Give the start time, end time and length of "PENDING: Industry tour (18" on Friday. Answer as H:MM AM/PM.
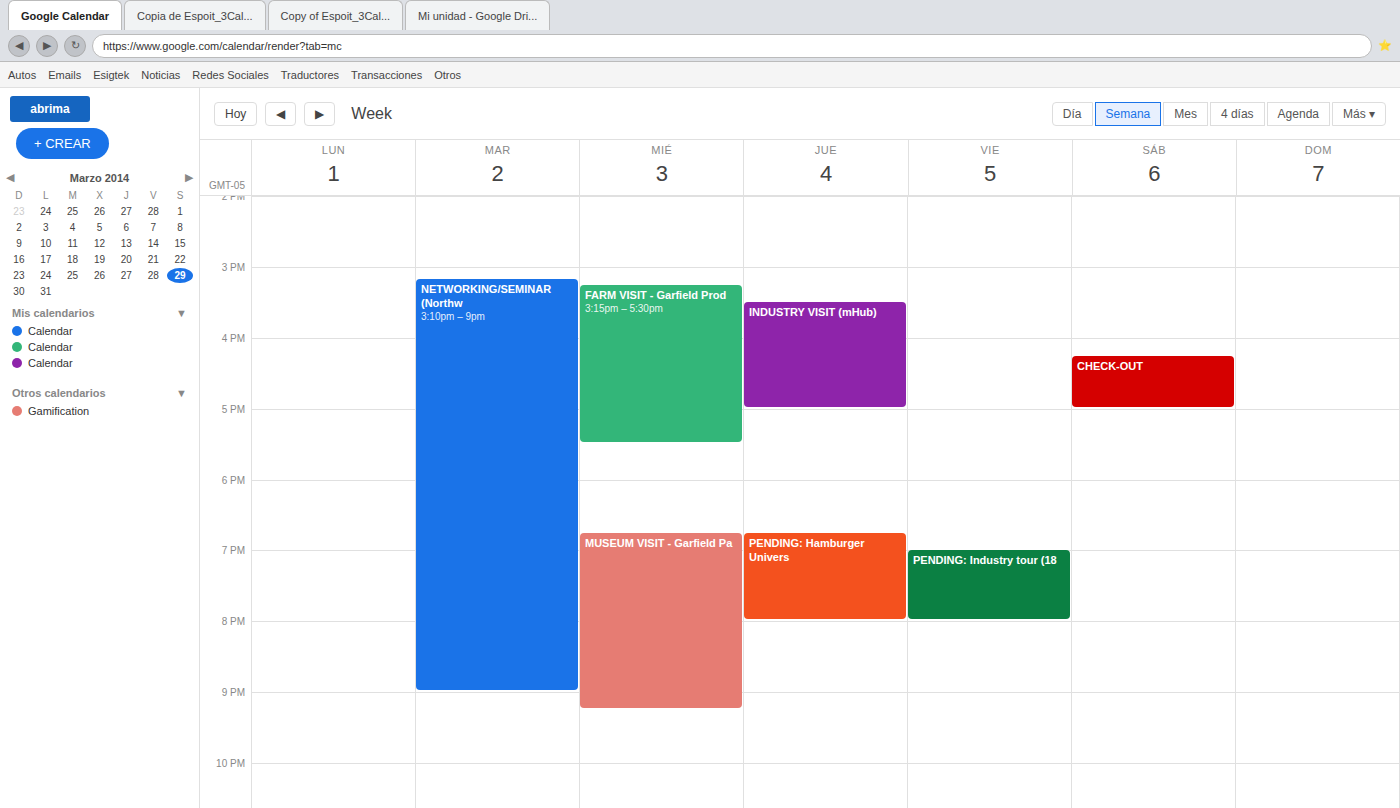
7:00 PM to 8:00 PM, 1 hour